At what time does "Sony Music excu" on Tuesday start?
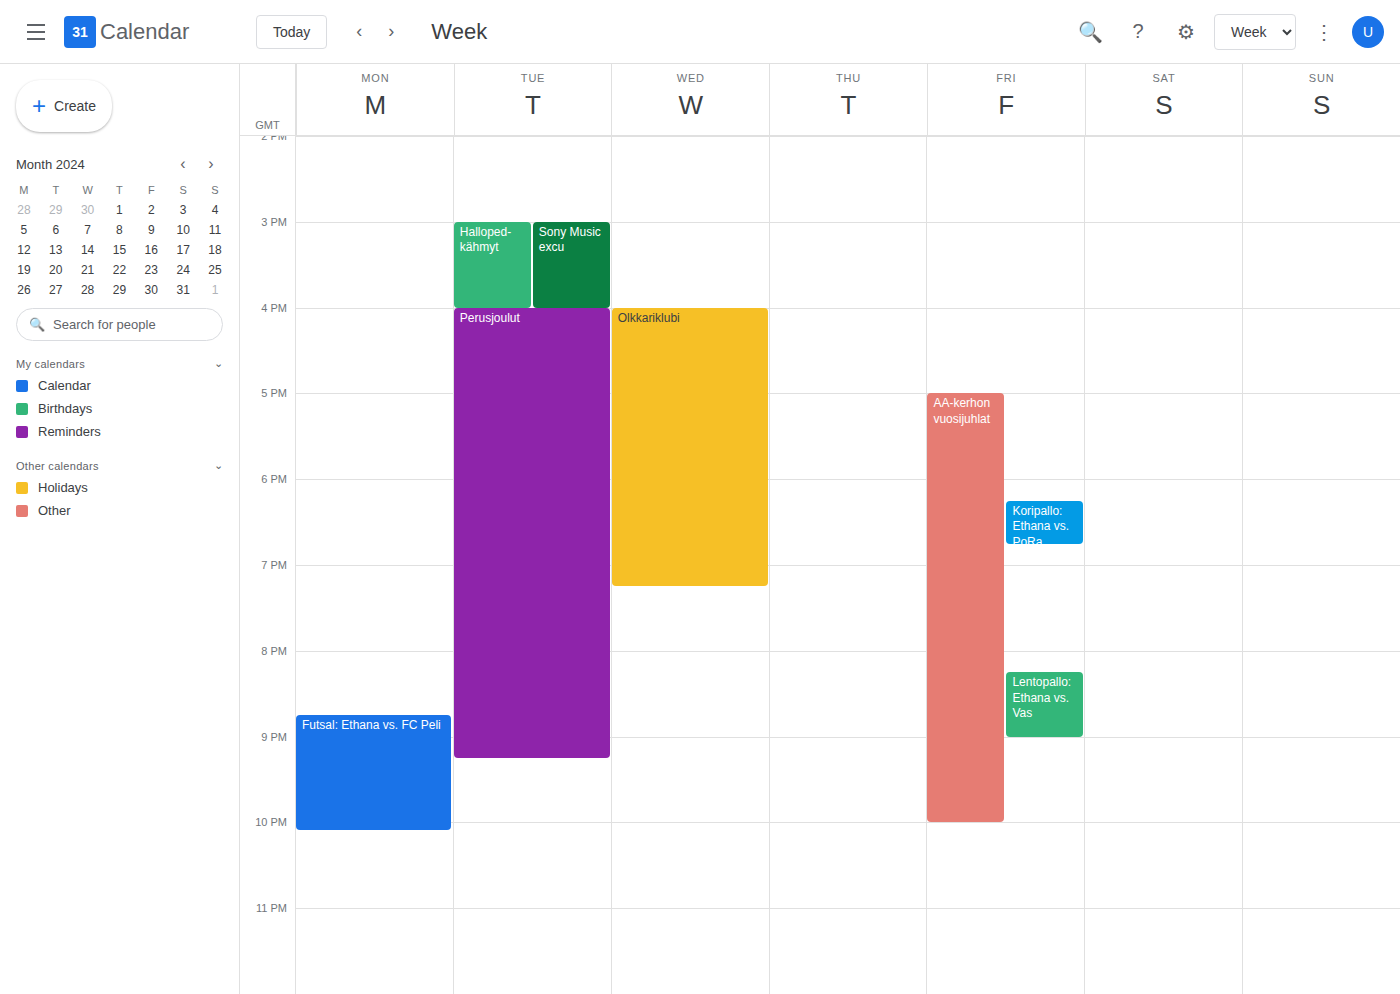
3:00 PM